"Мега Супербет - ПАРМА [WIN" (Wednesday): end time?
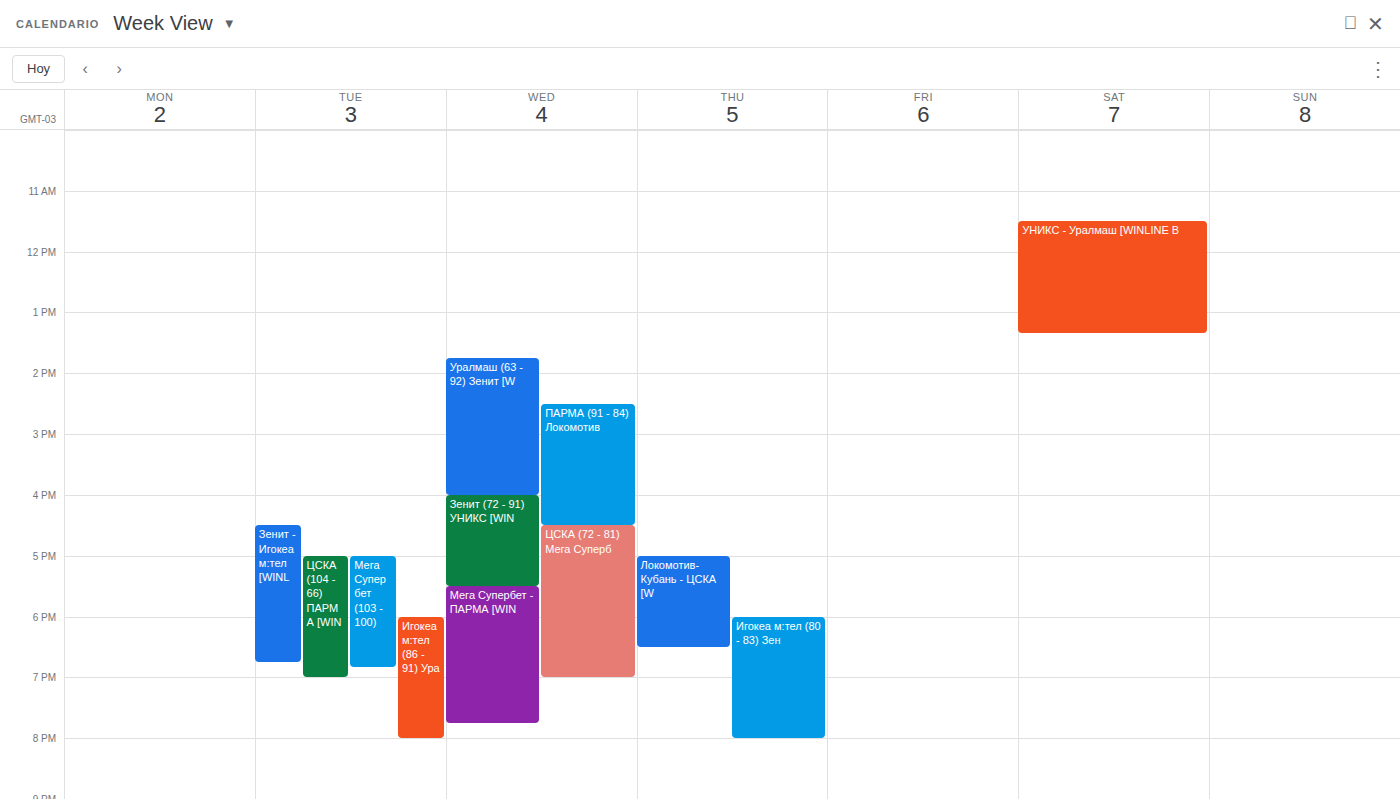
7:45 PM